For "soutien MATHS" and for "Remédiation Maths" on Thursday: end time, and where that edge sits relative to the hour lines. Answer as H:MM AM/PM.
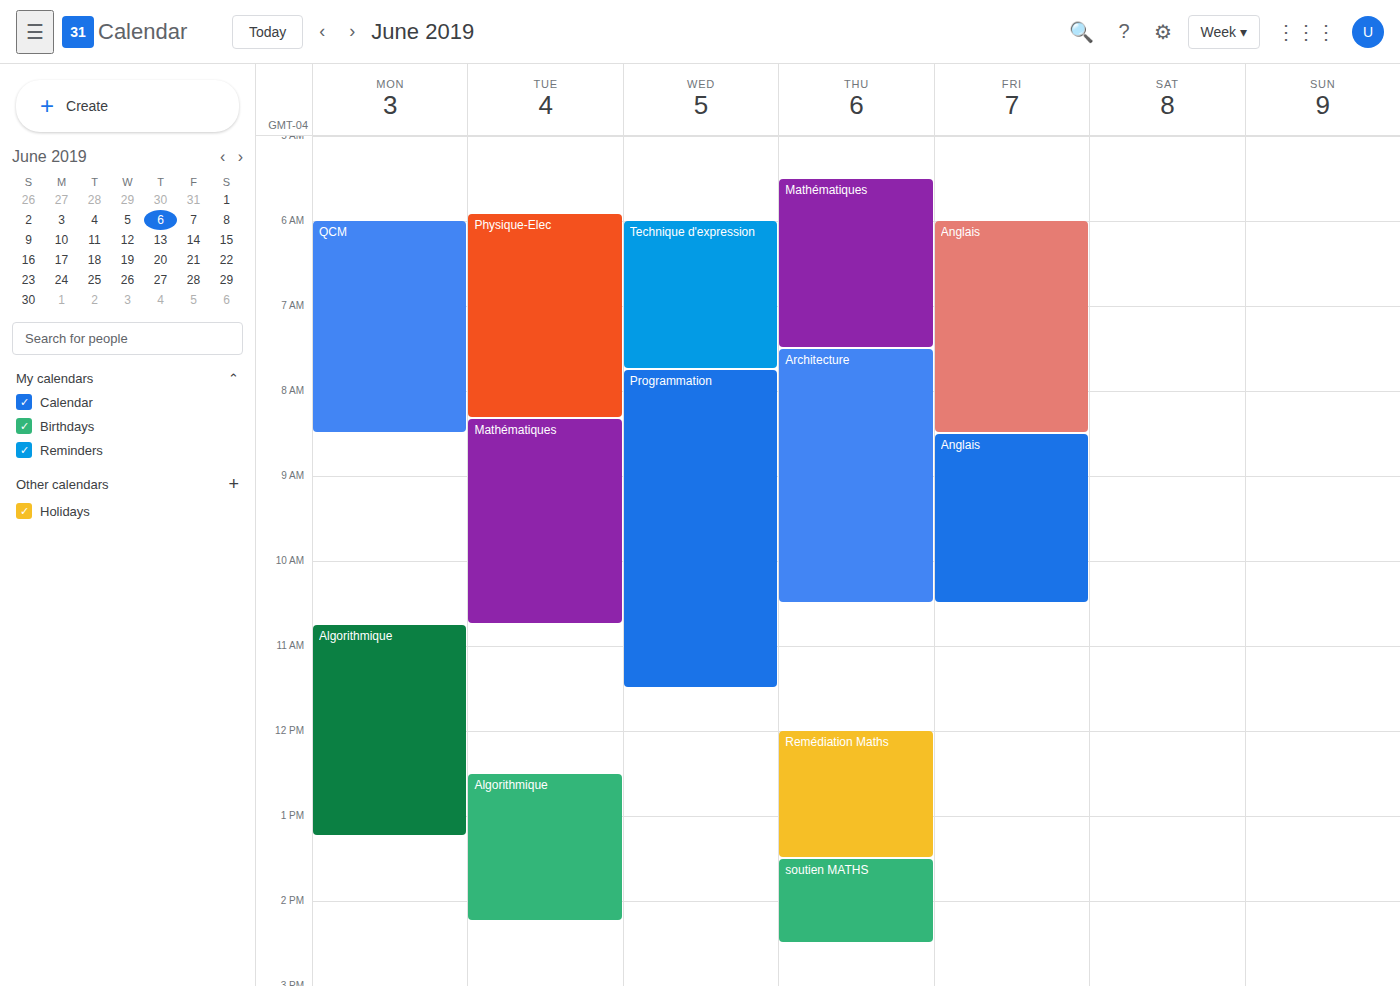
"soutien MATHS": 2:30 PM, halfway between the 2 PM and 3 PM lines. "Remédiation Maths": 1:30 PM, halfway between the 1 PM and 2 PM lines.